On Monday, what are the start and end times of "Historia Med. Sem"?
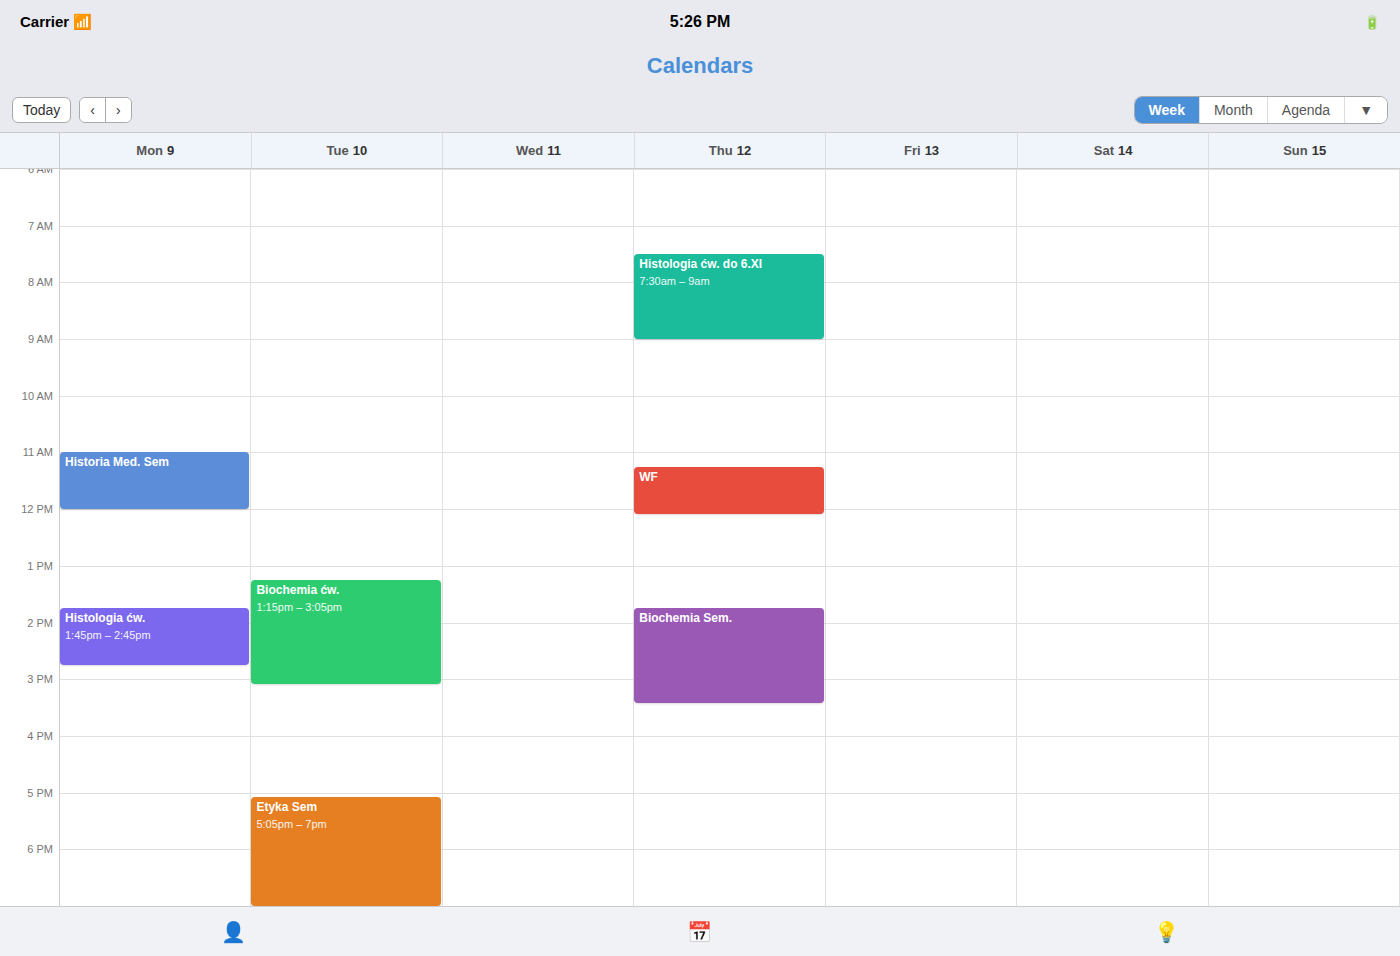
11:00 AM to 12:00 PM